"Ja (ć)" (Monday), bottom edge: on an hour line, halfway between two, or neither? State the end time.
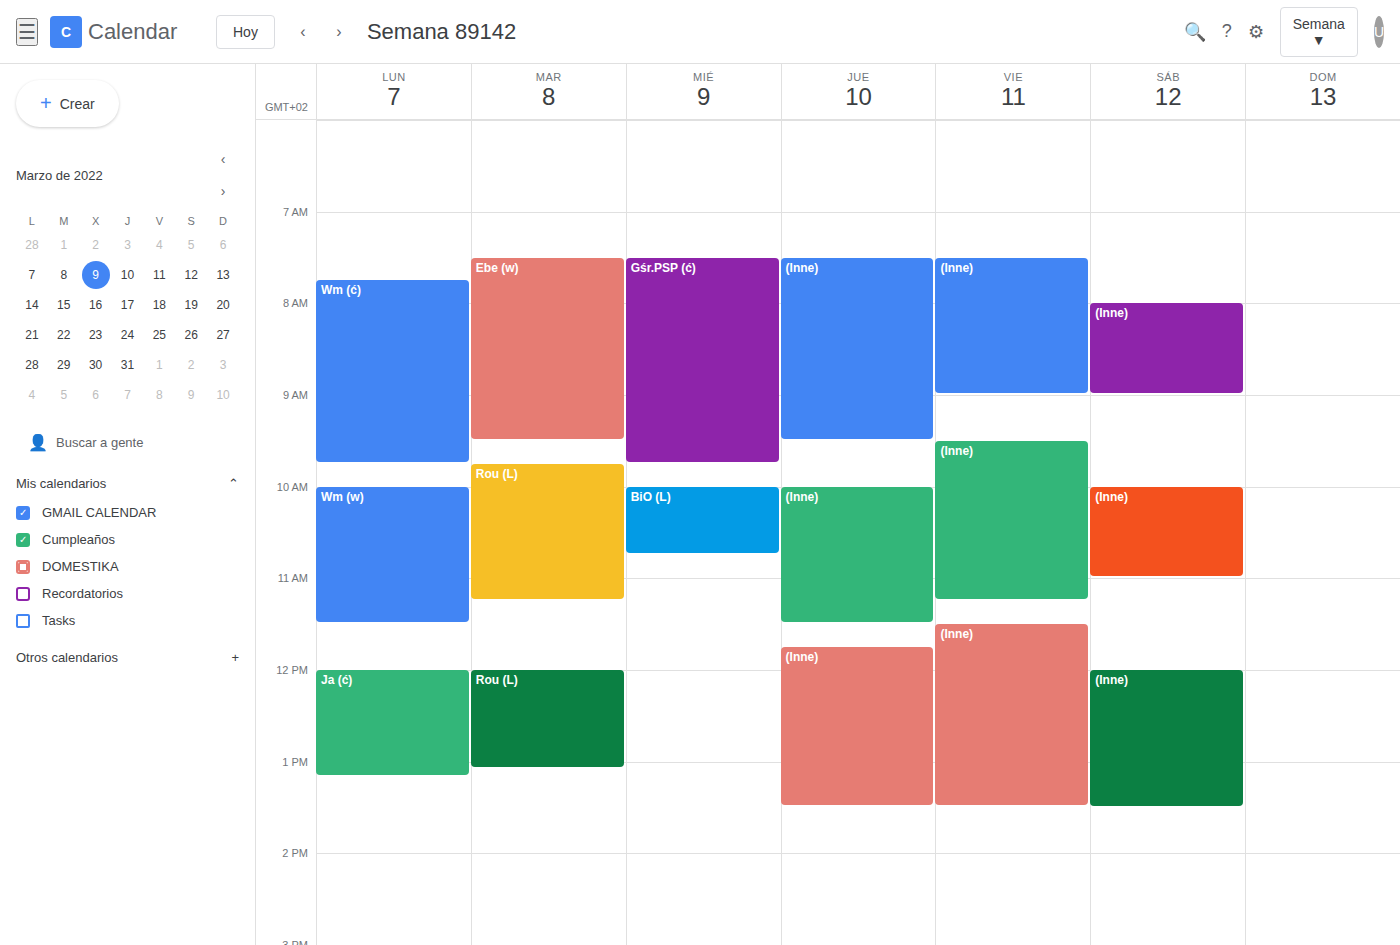
1:10 PM -- neither: 10 minutes below the 1 PM line and 50 minutes above the 2 PM line.